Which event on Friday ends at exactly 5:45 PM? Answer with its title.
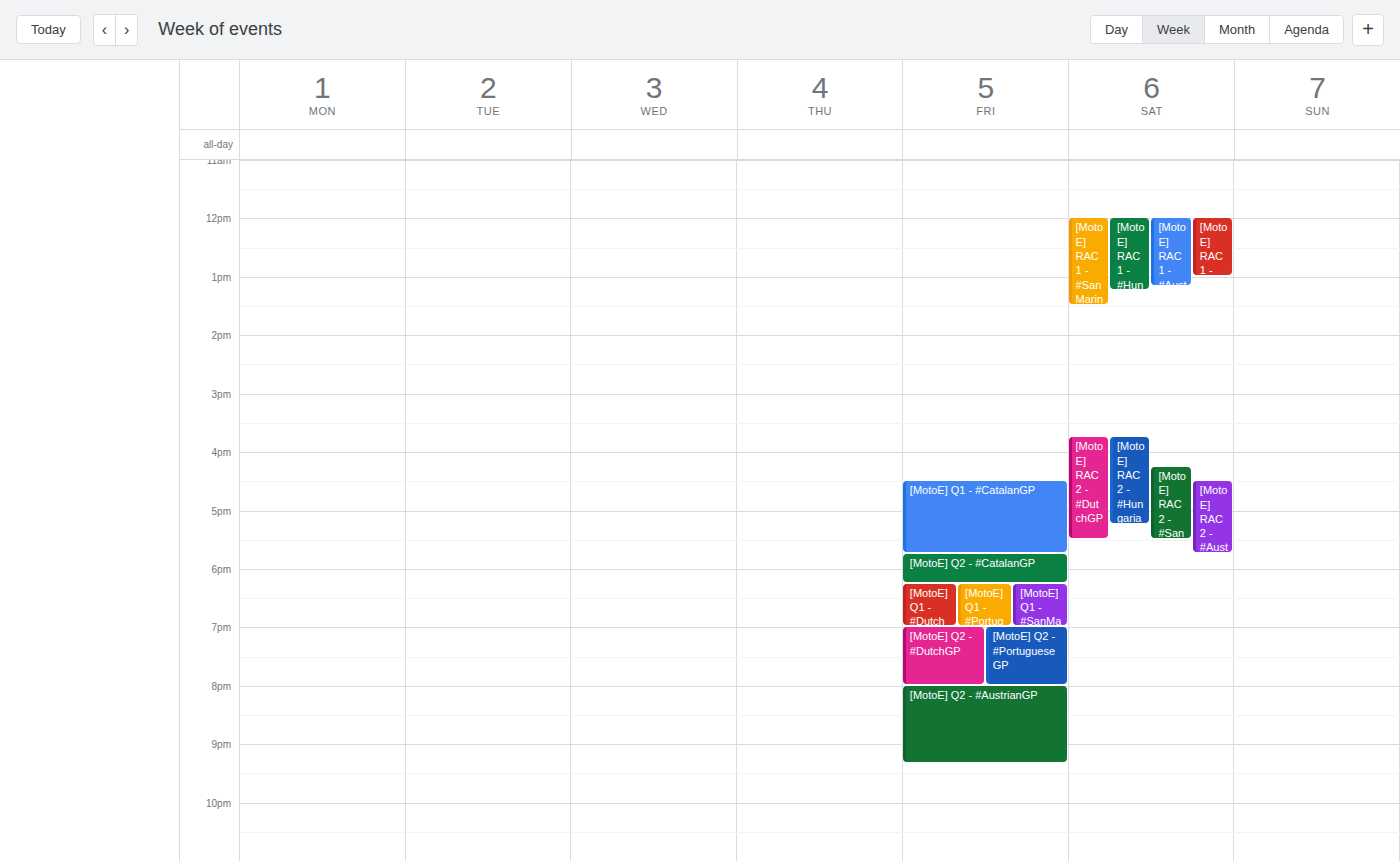
"[MotoE] Q1 - #CatalanGP"